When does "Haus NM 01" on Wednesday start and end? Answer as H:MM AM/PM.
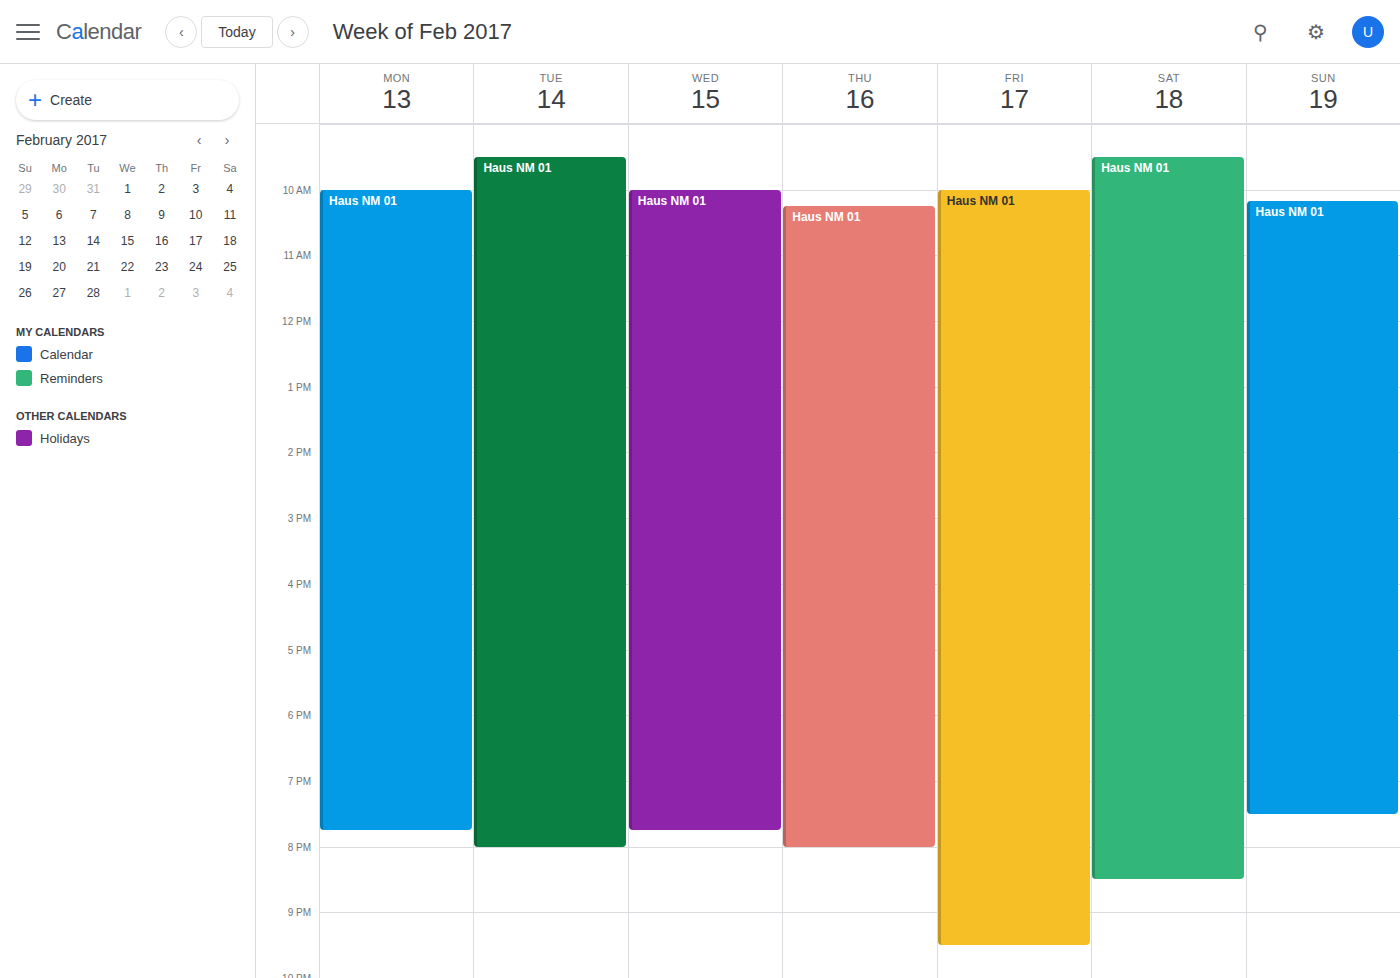
10:00 AM to 7:45 PM